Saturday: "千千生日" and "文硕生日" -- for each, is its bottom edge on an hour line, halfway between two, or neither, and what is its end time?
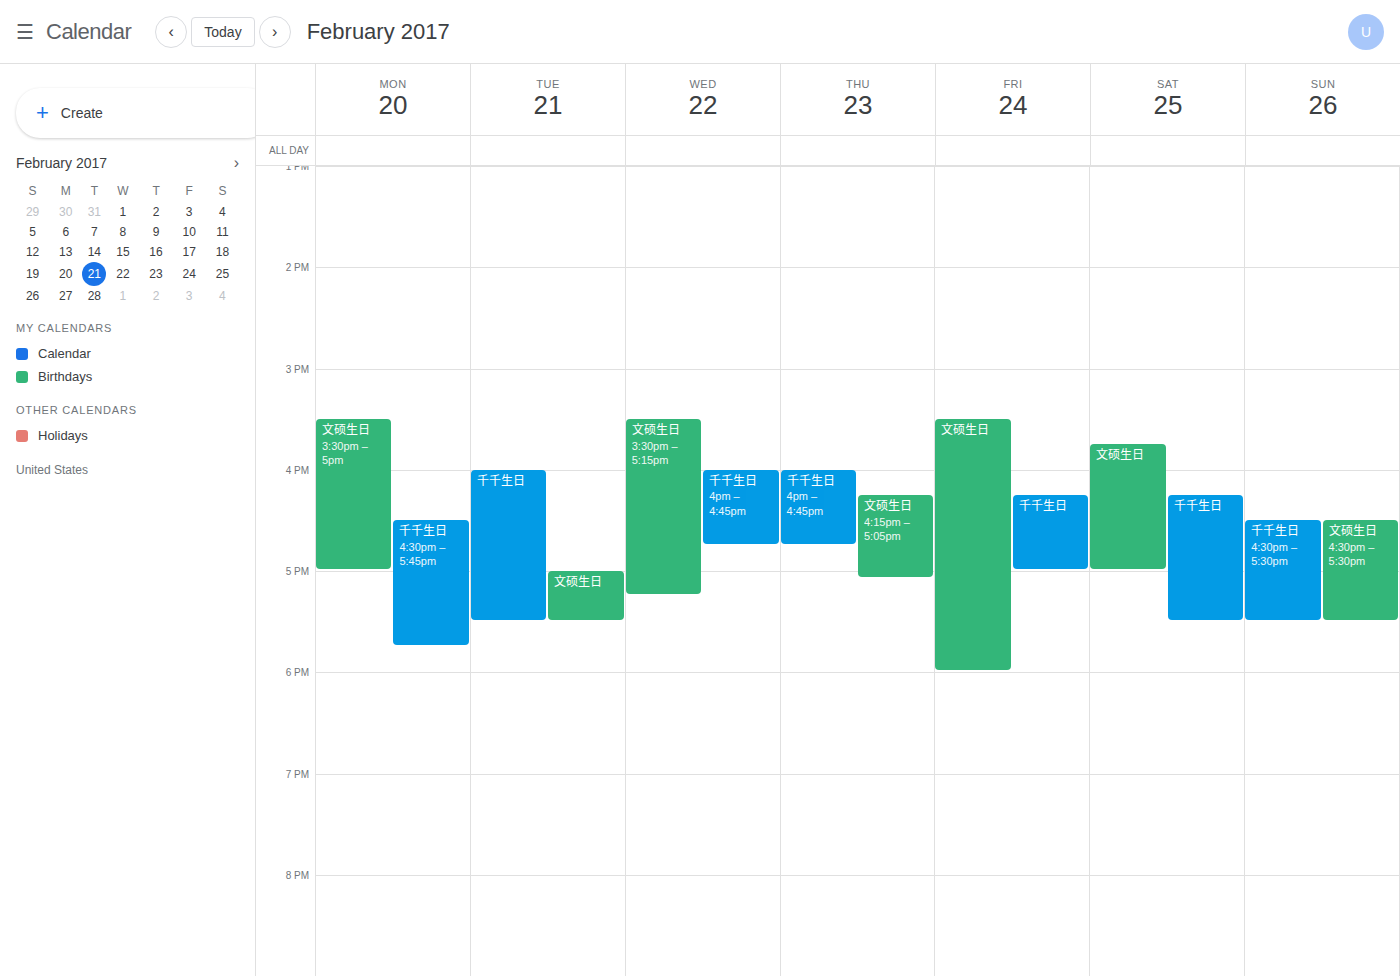
"千千生日": 5:30 PM, halfway between the 5 PM and 6 PM lines. "文硕生日": 5:00 PM, exactly on the 5 PM line.